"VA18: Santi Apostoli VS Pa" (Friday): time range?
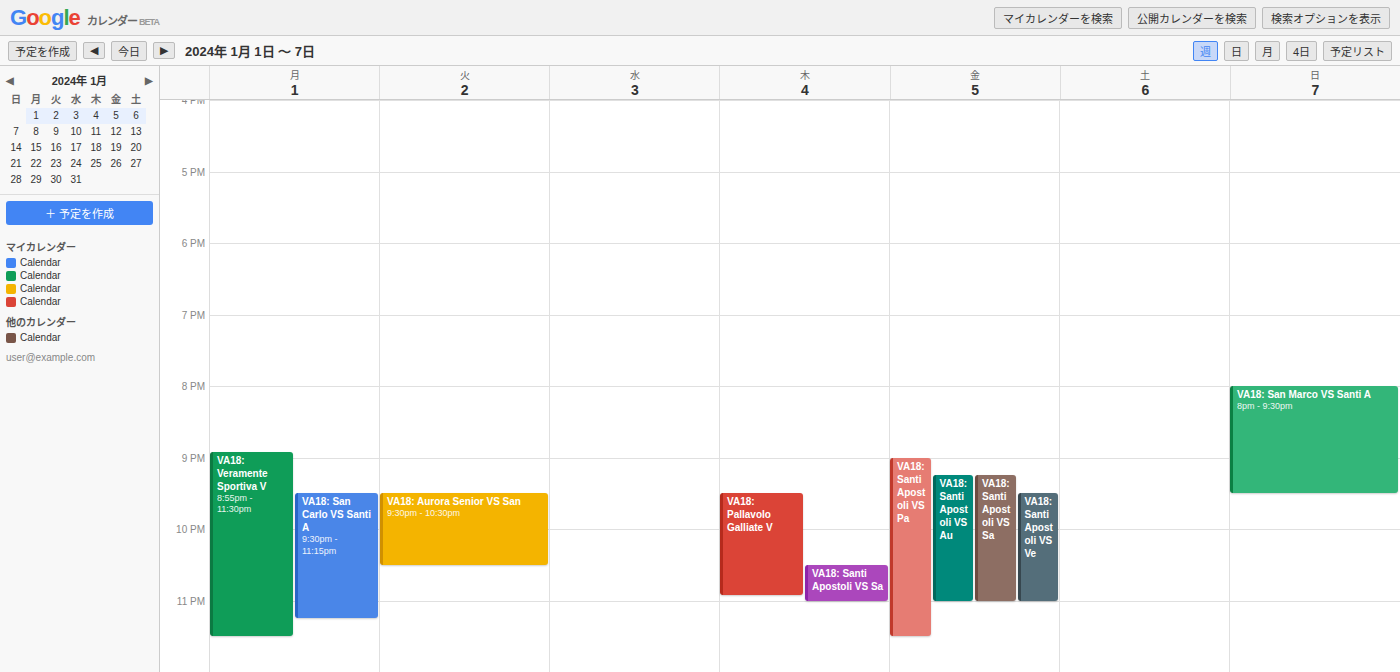
9:00 PM to 11:30 PM